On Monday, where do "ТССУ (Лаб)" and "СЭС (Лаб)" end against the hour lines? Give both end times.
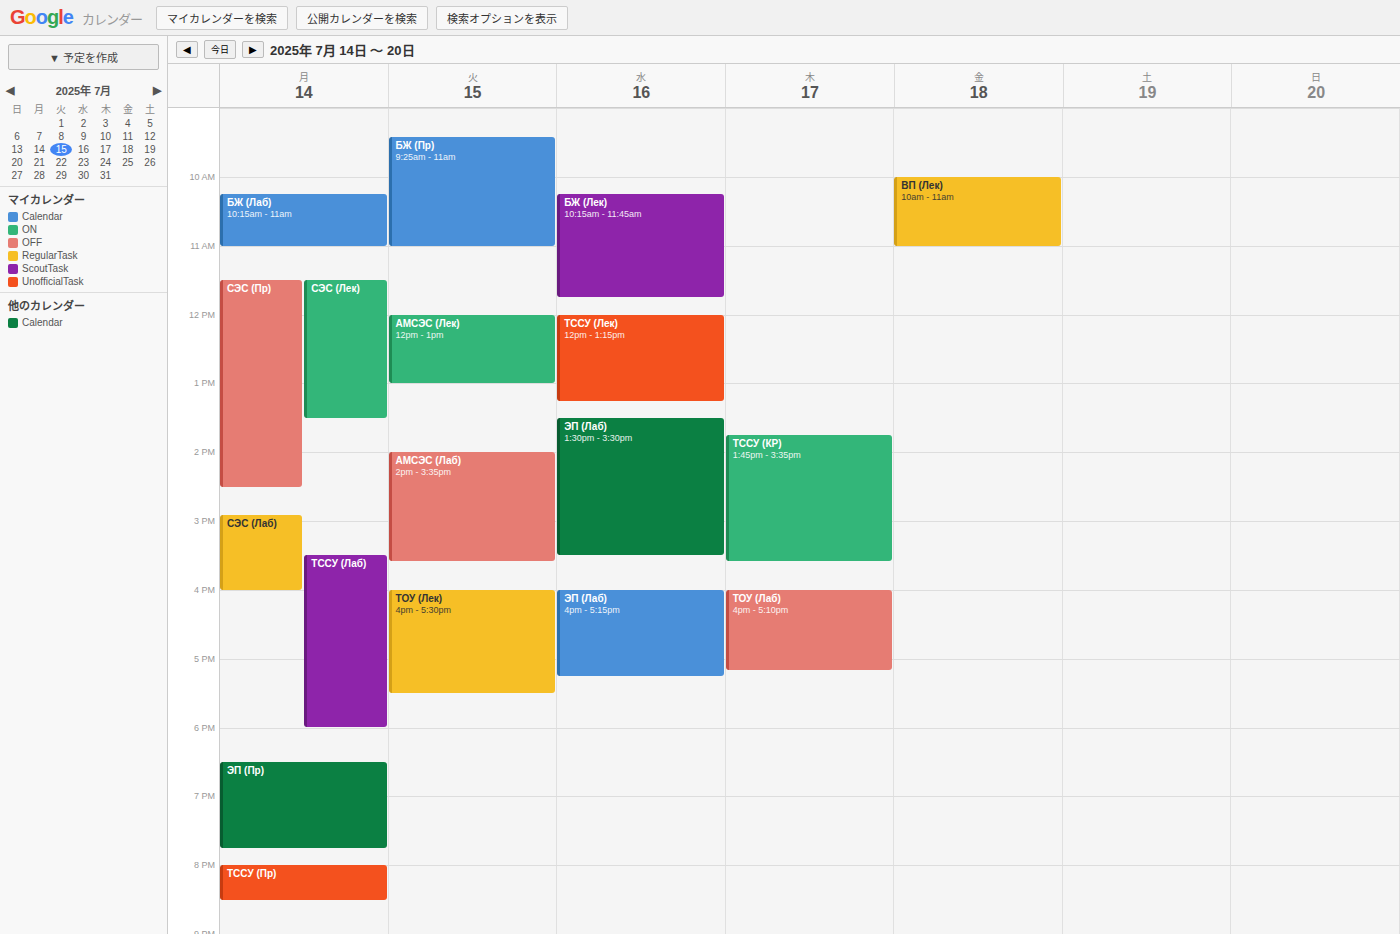
"ТССУ (Лаб)": 6:00 PM, exactly on the 6 PM line. "СЭС (Лаб)": 4:00 PM, exactly on the 4 PM line.